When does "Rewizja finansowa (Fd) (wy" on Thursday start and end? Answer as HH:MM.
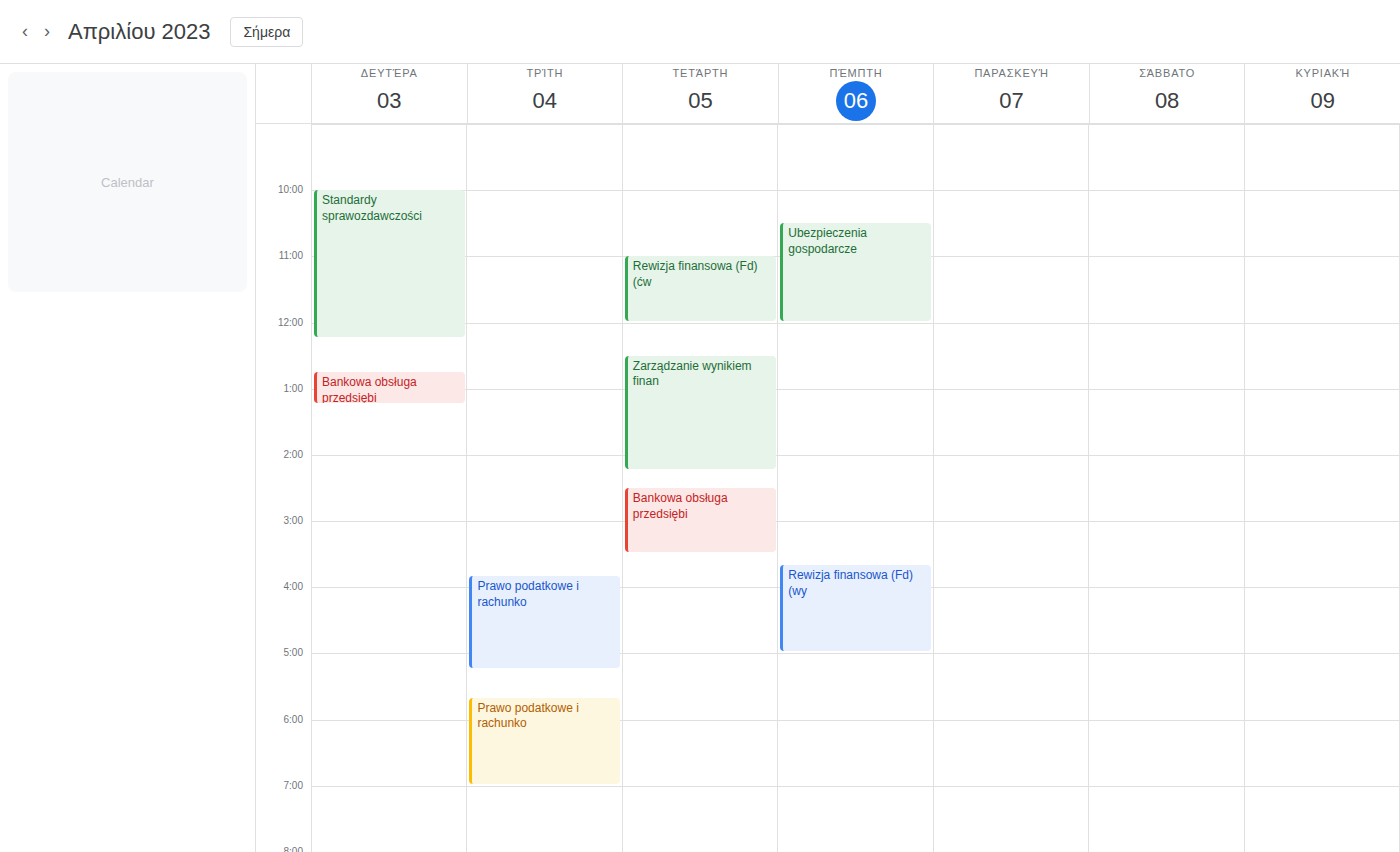
15:40 to 17:00